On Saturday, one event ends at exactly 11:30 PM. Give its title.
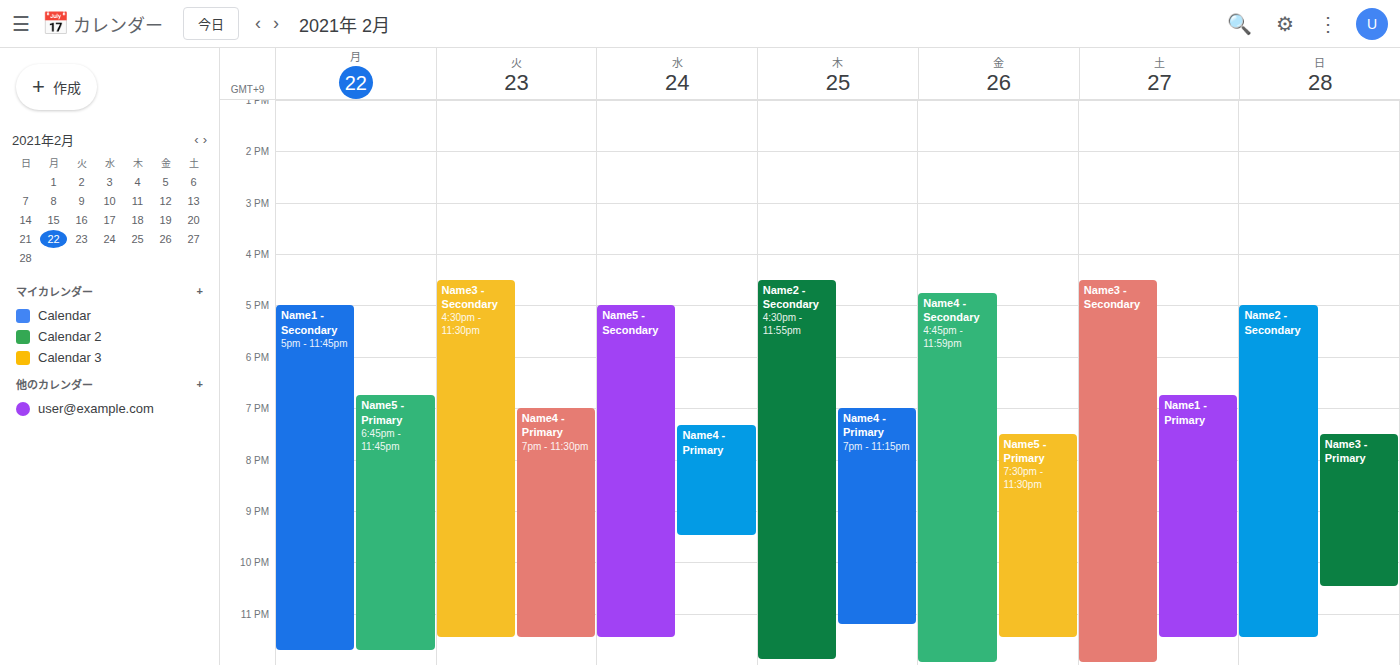
"Name1 - Primary"